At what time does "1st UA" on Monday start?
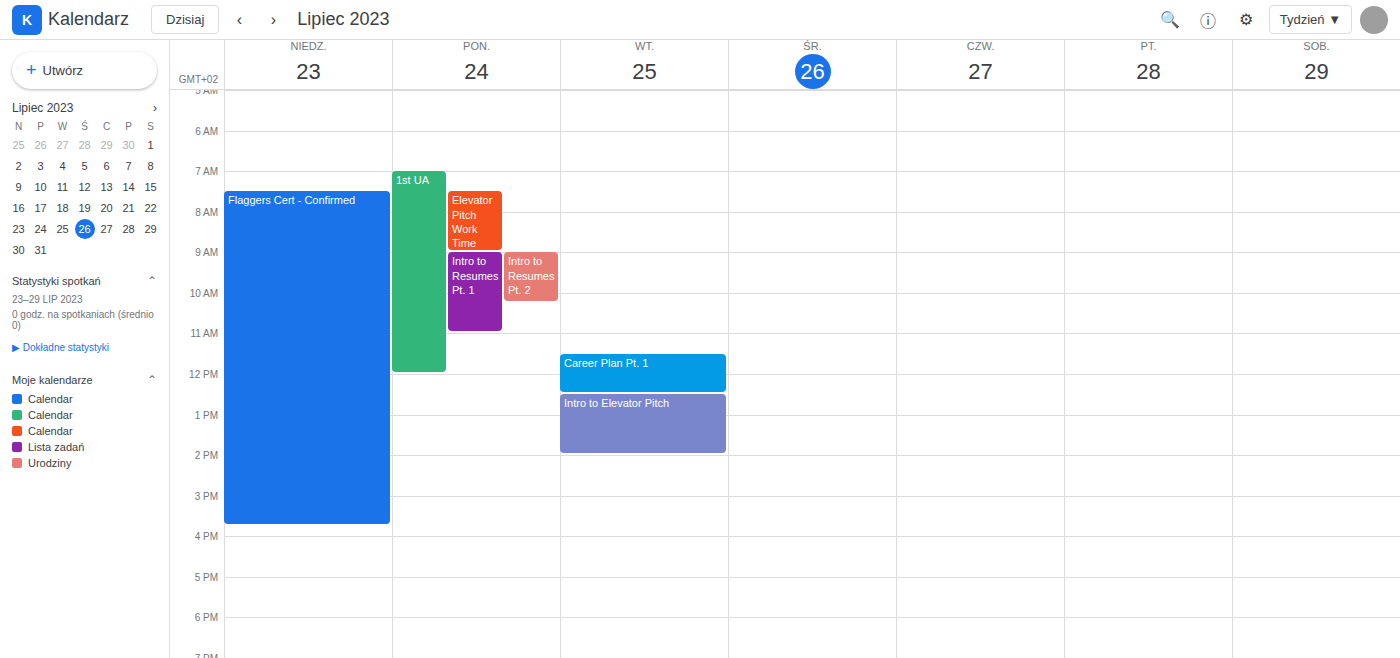
7:00 AM